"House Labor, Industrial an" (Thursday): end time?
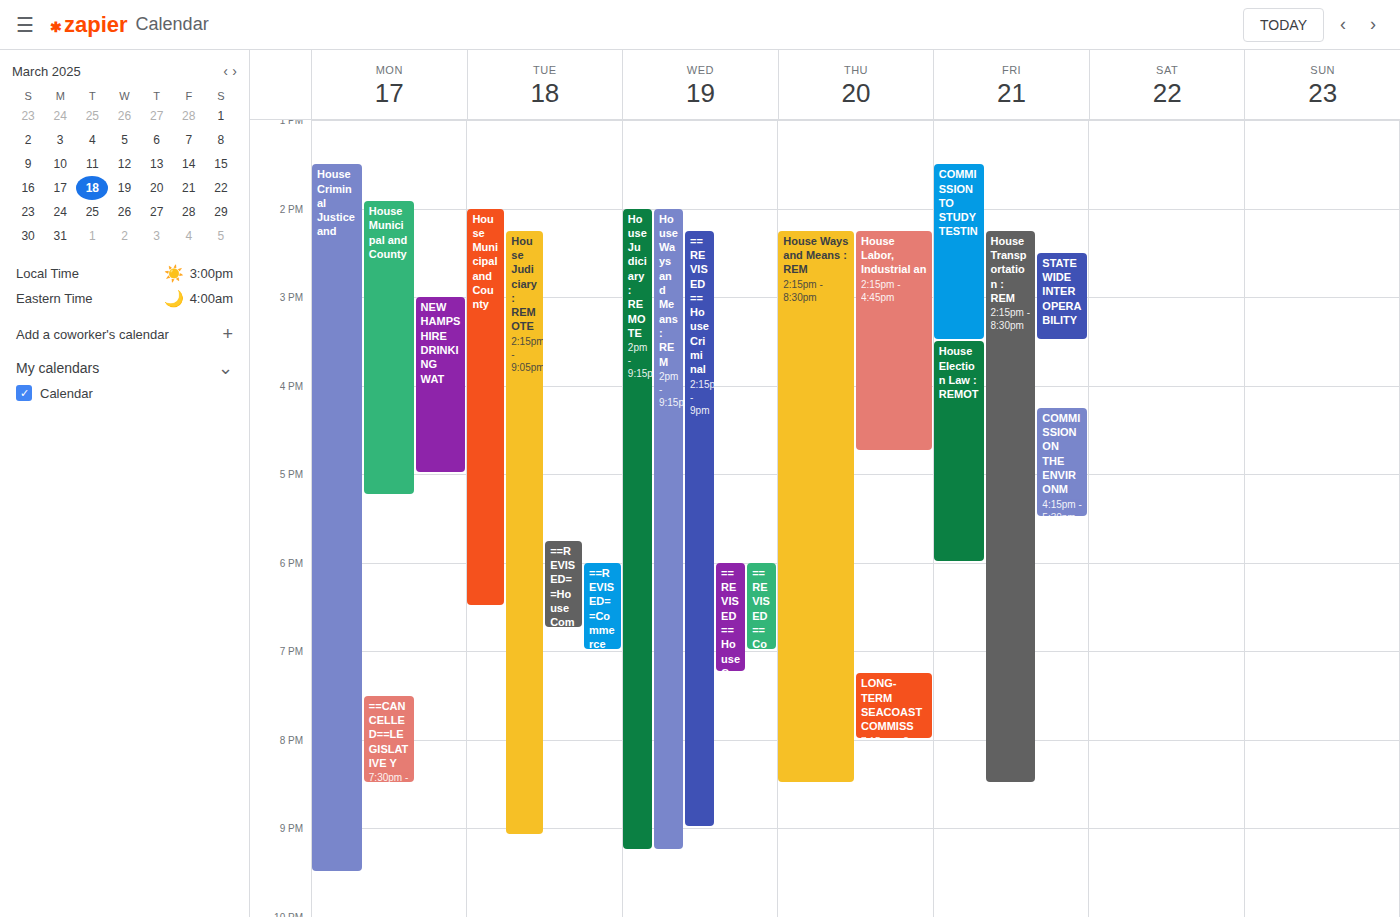
4:45 PM